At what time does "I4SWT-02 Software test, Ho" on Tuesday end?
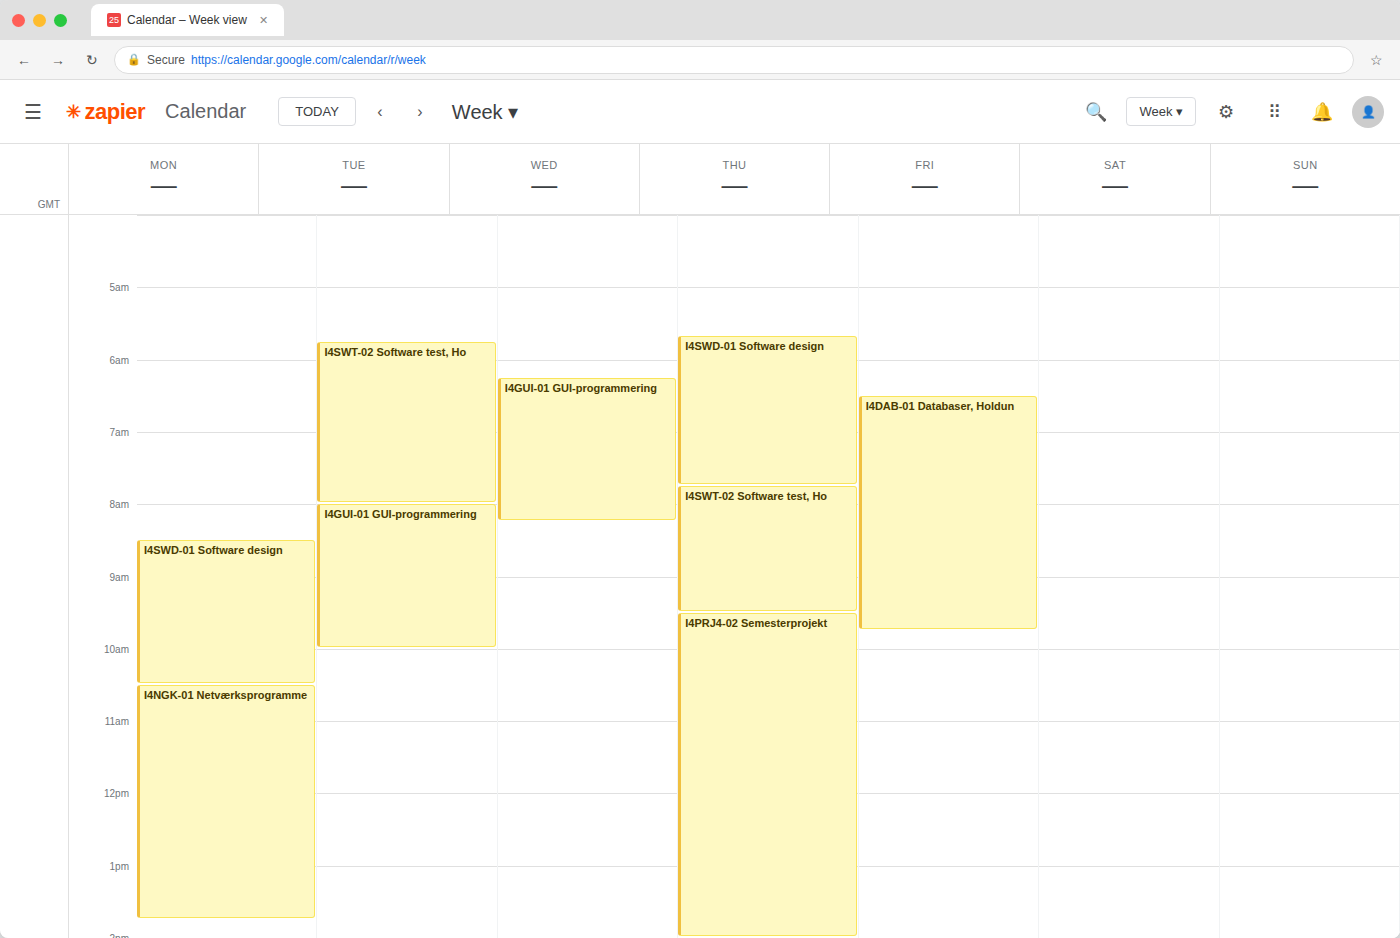
8:00 AM